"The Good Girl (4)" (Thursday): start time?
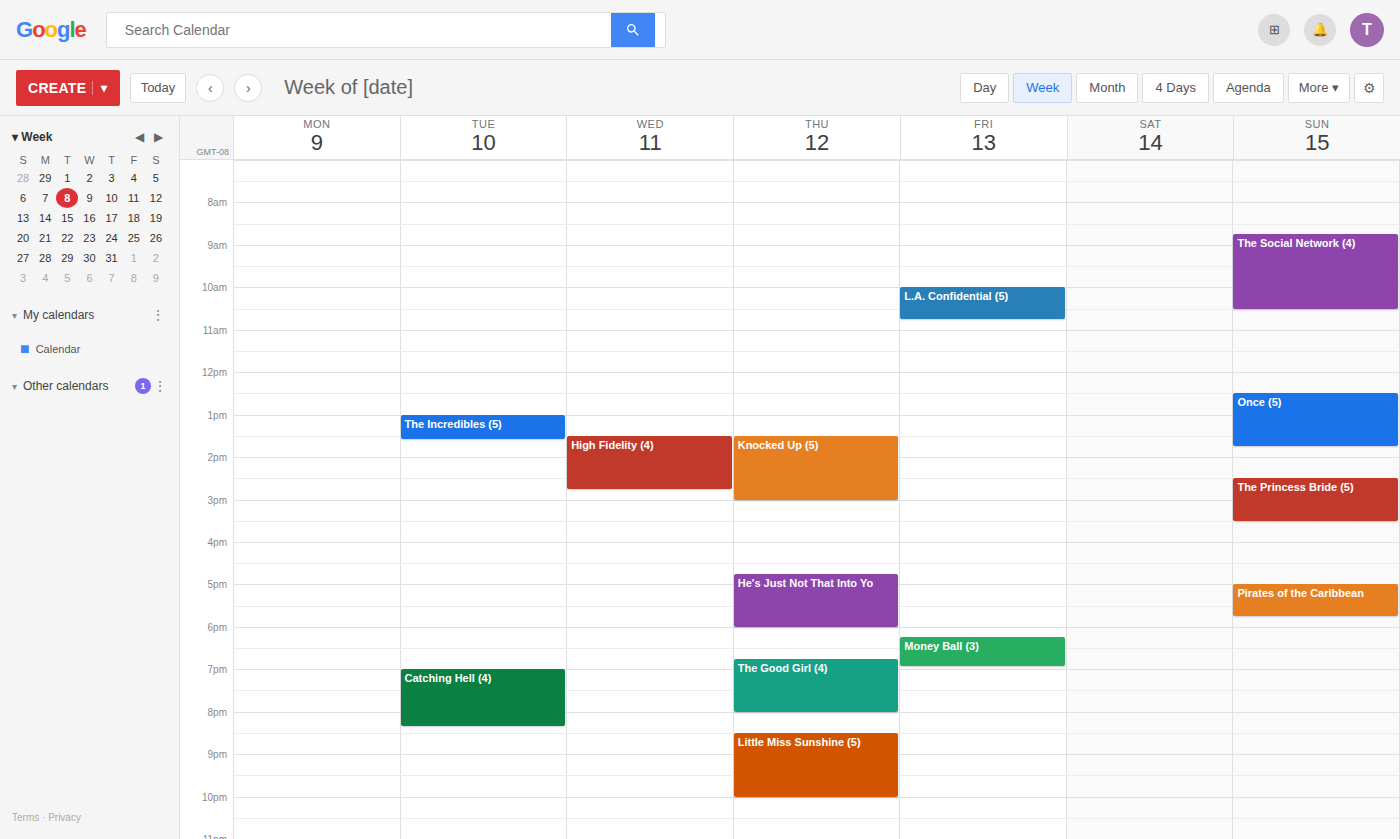
6:45 PM